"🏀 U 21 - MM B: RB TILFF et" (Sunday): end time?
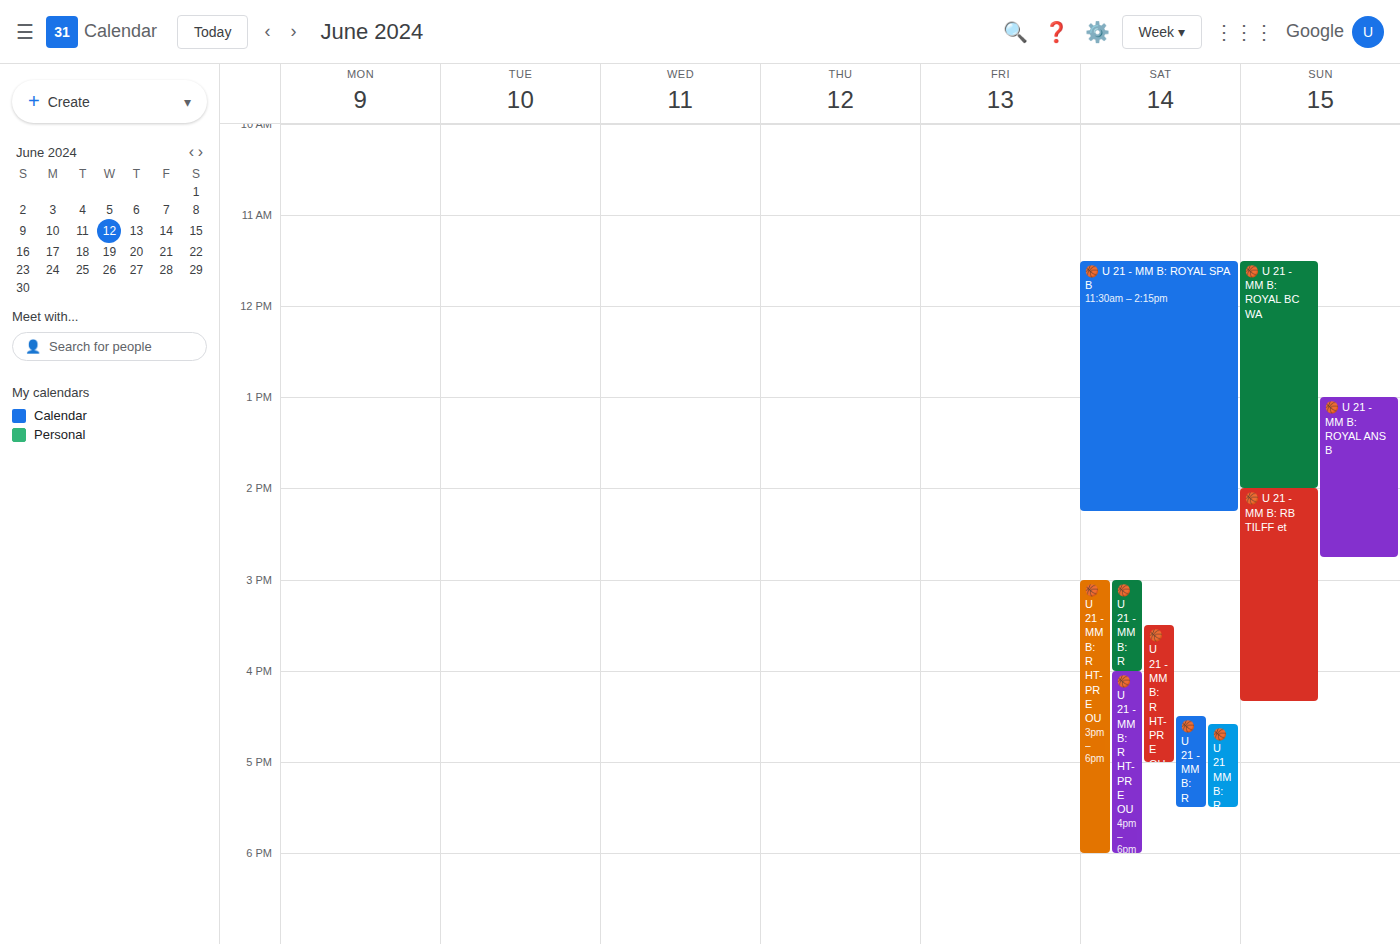
4:20 PM